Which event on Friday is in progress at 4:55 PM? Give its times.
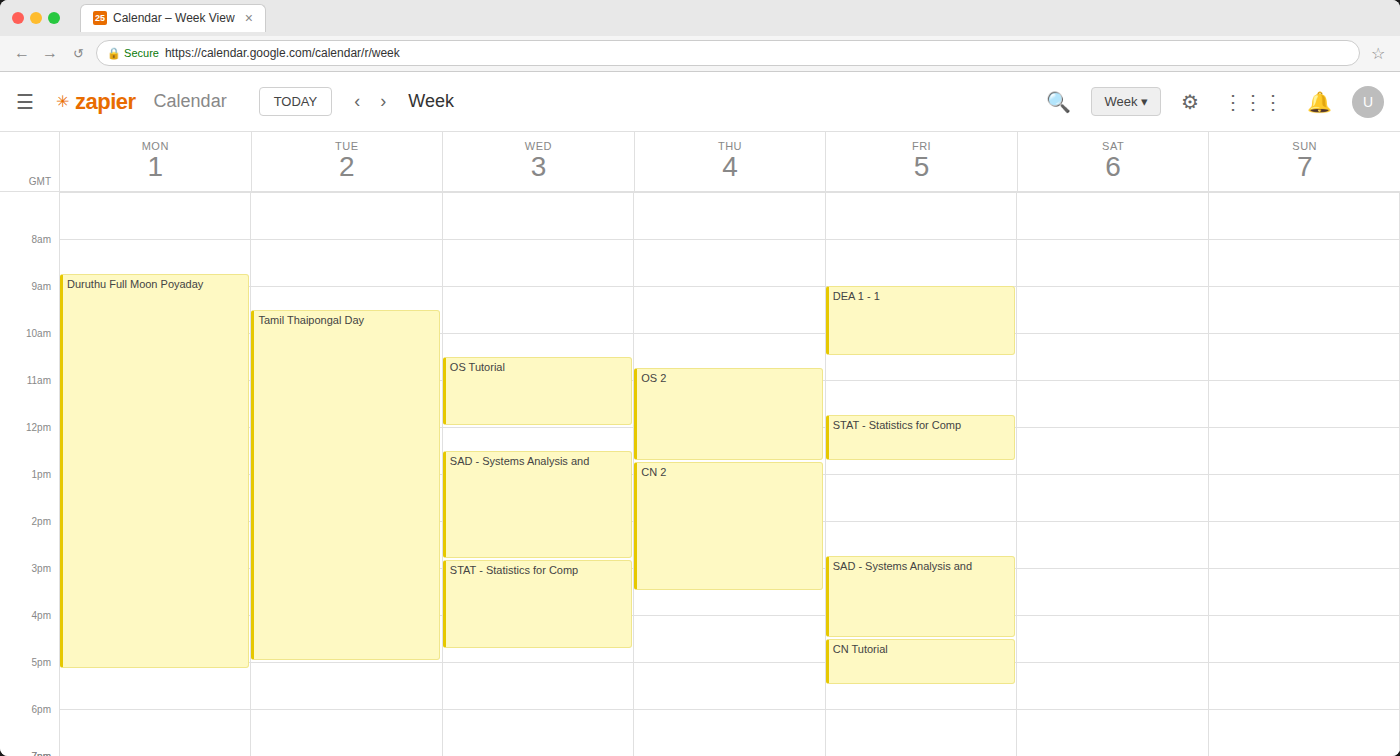
"CN Tutorial", 4:30 PM to 5:30 PM